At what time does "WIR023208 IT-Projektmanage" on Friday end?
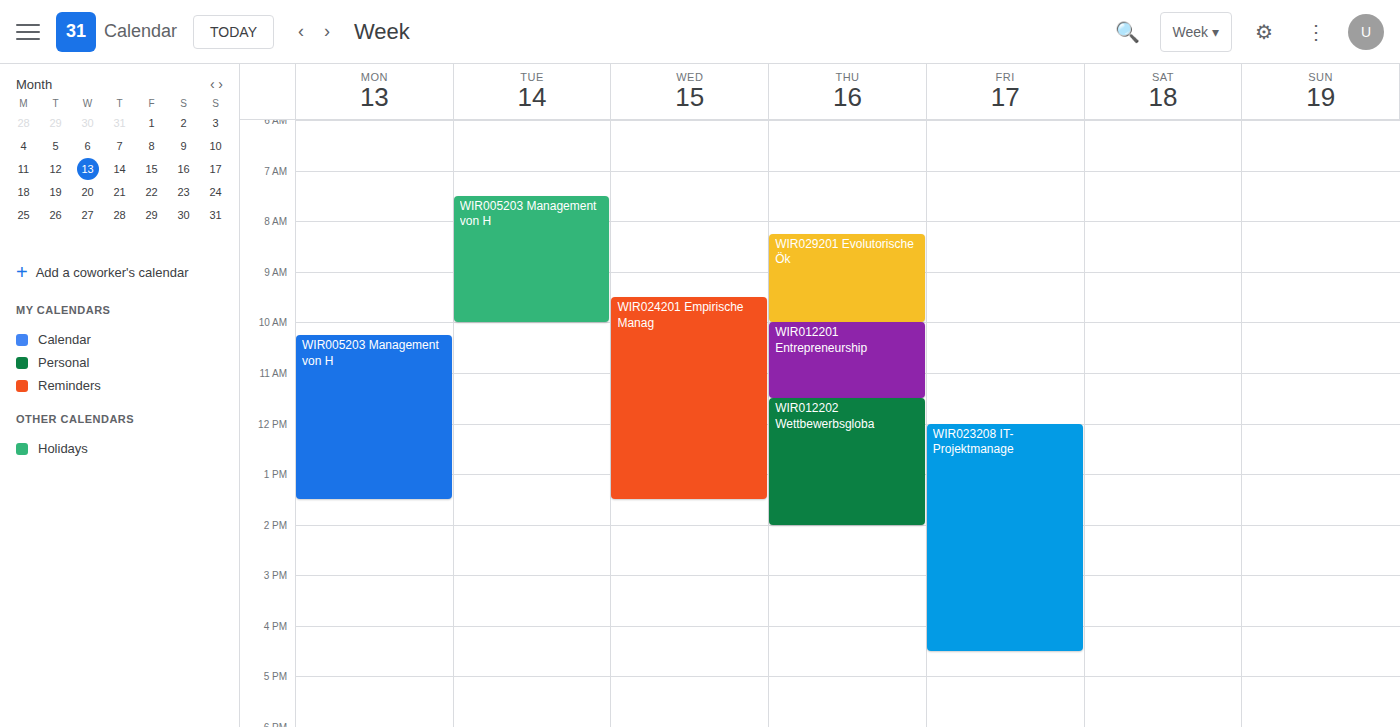
4:30 PM